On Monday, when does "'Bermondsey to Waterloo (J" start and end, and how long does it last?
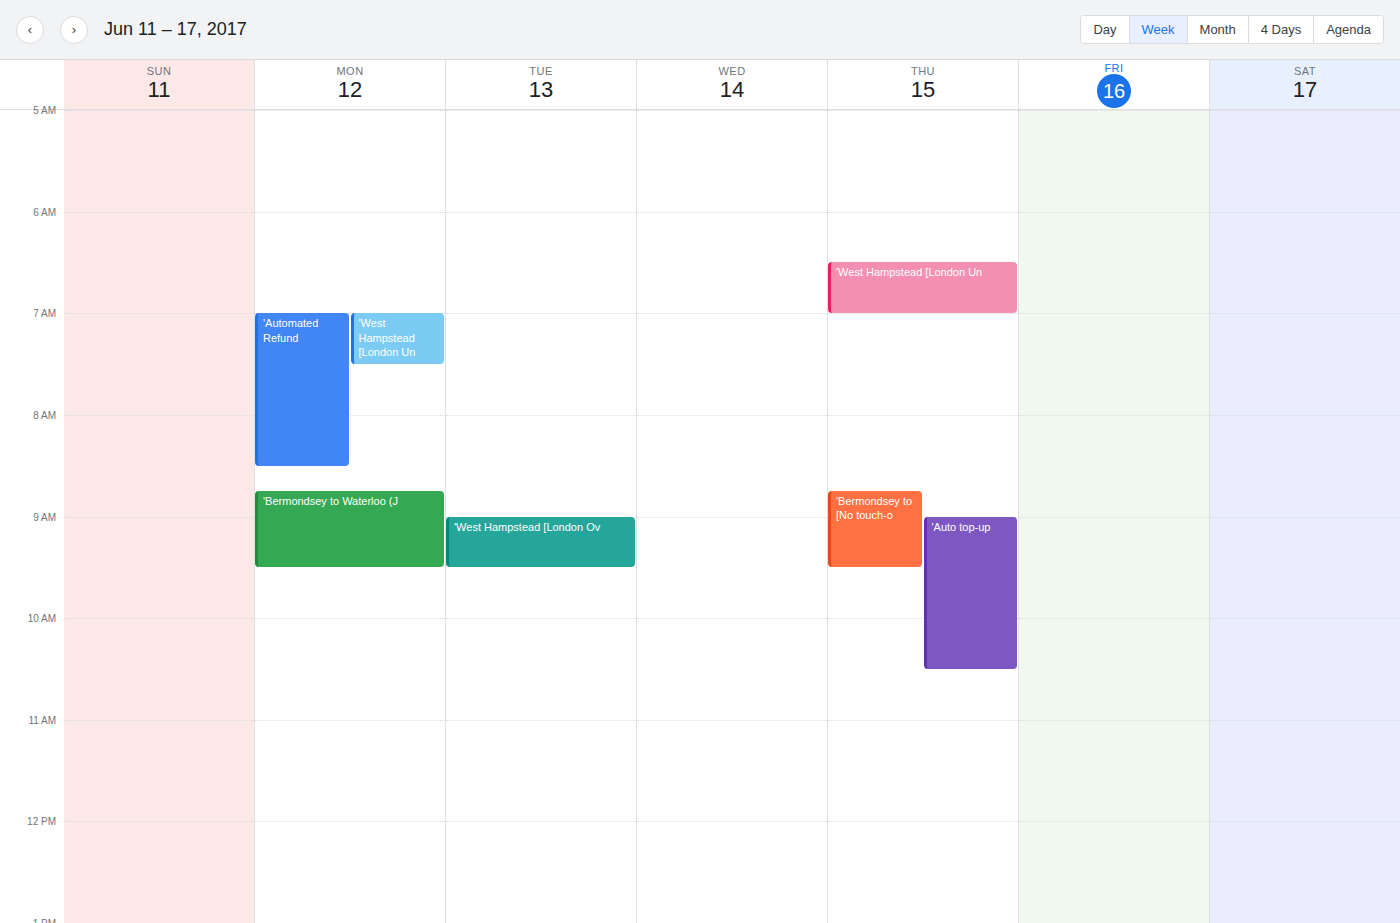
08:45 to 09:30, 45 minutes